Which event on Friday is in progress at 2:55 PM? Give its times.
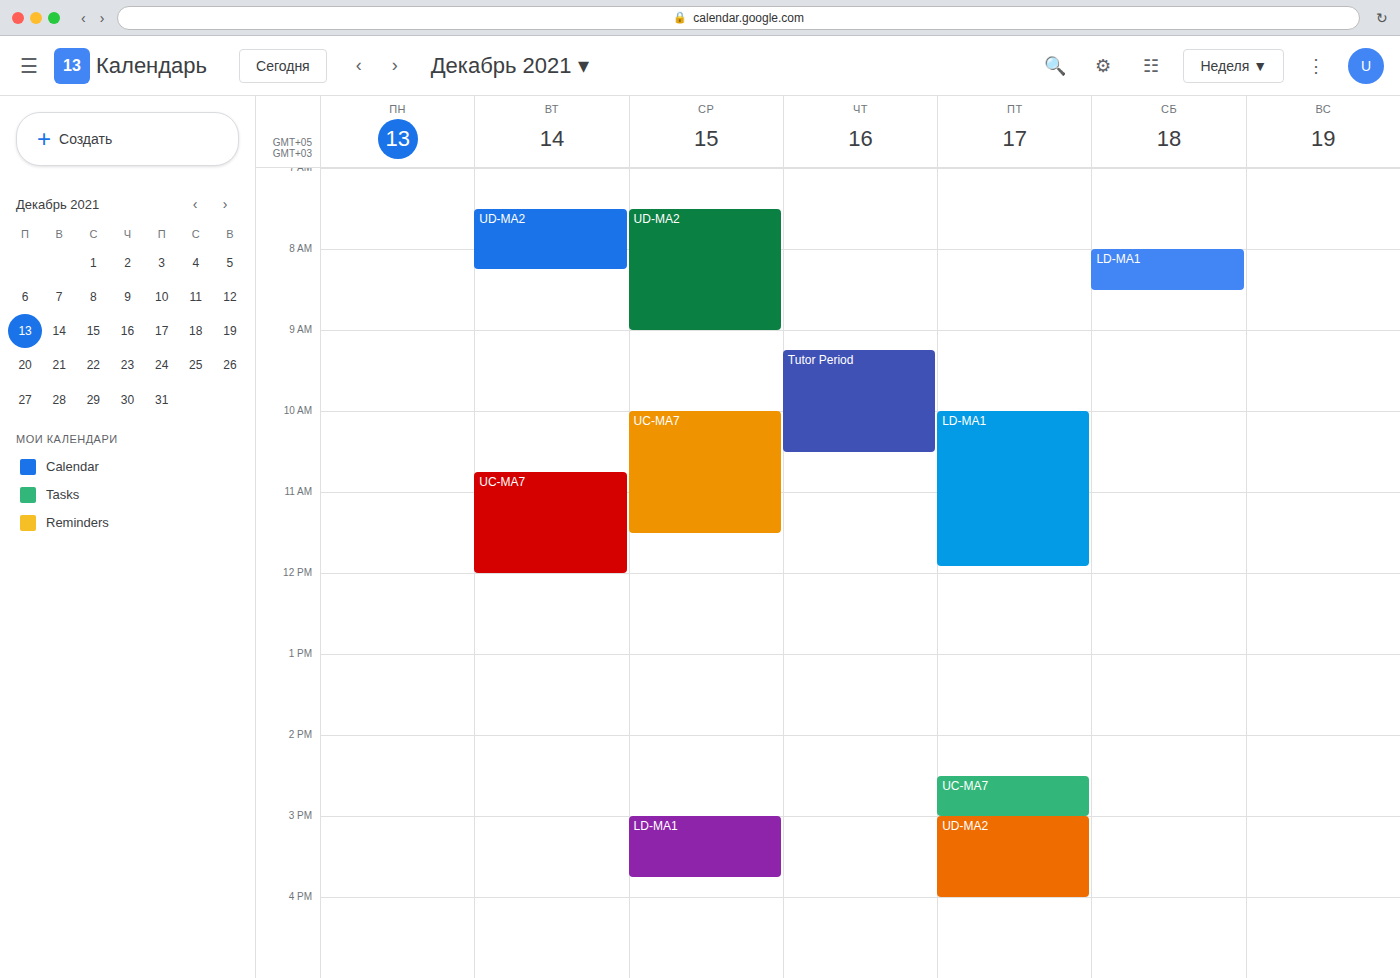
"UC-MA7", 2:30 PM to 3:00 PM